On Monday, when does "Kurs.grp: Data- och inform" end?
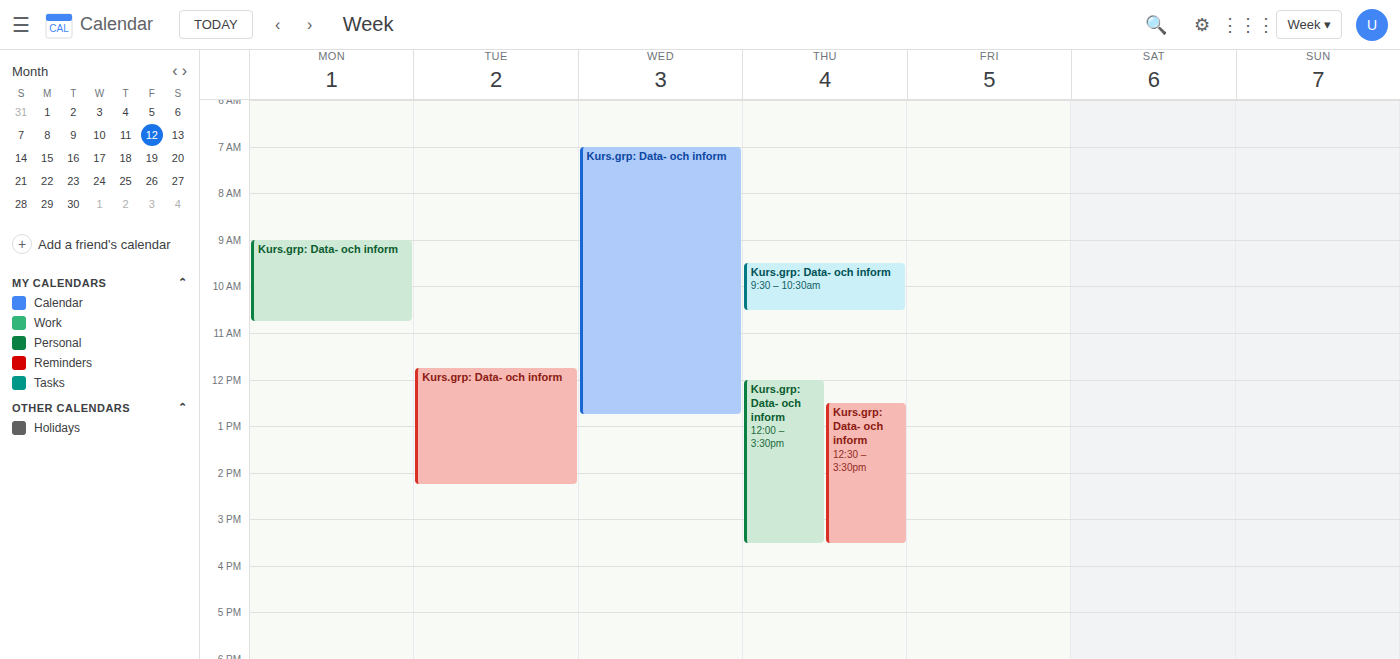
10:45 AM